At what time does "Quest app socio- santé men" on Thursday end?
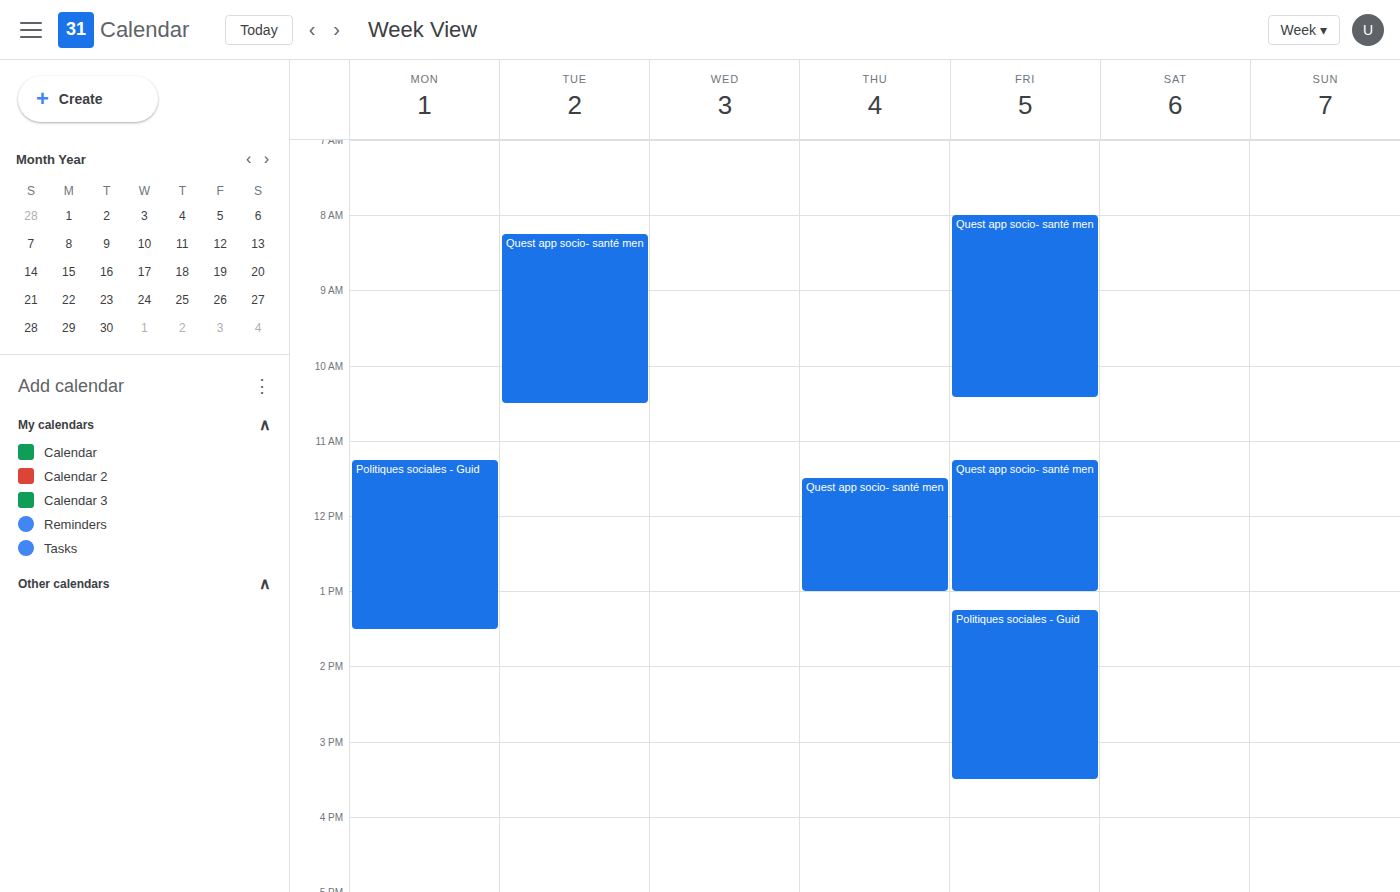
1:00 PM